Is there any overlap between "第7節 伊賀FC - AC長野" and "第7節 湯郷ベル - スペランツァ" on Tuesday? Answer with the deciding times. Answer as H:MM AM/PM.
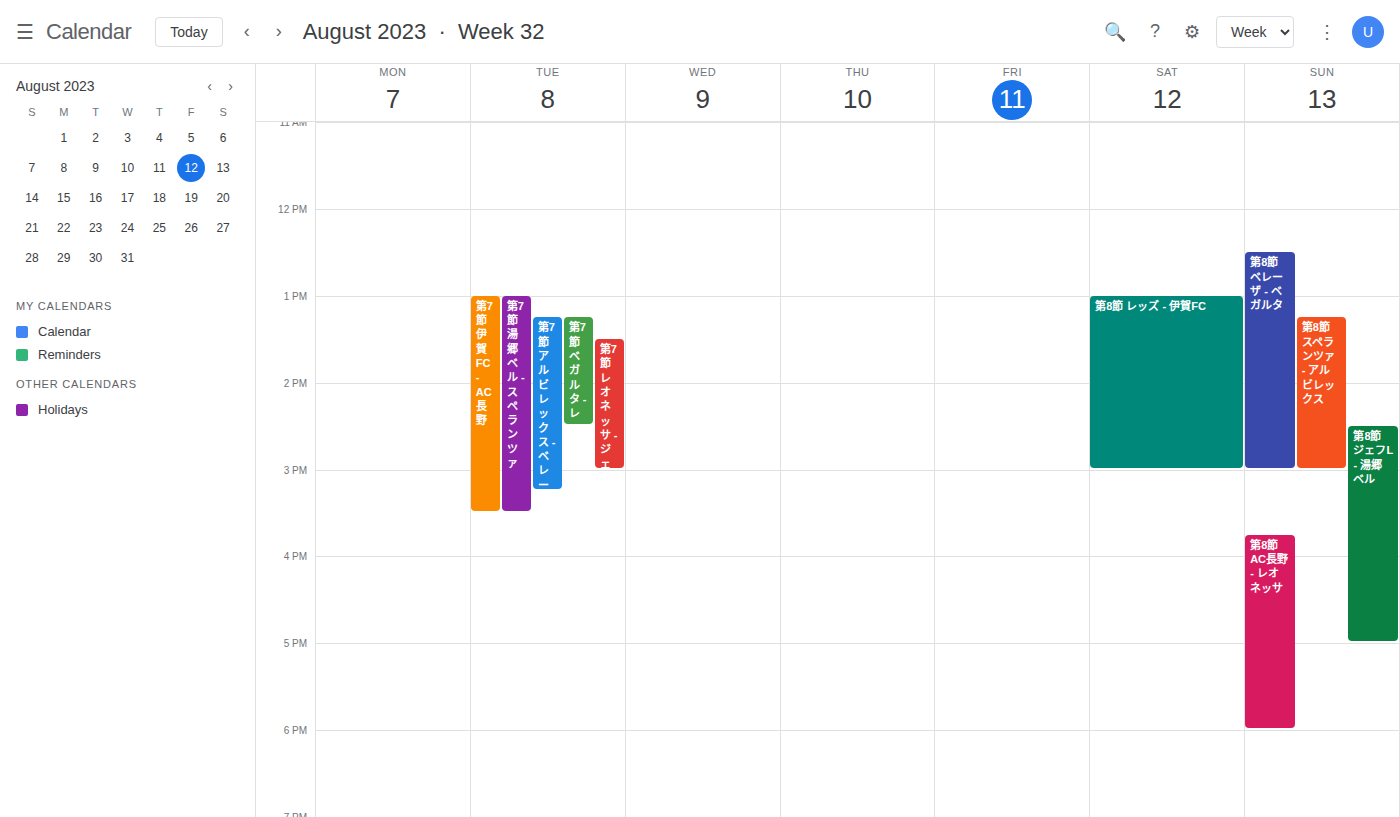
"第7節 伊賀FC - AC長野" runs 1:00 PM to 3:30 PM, inside "第7節 湯郷ベル - スペランツァ" -- they overlap.